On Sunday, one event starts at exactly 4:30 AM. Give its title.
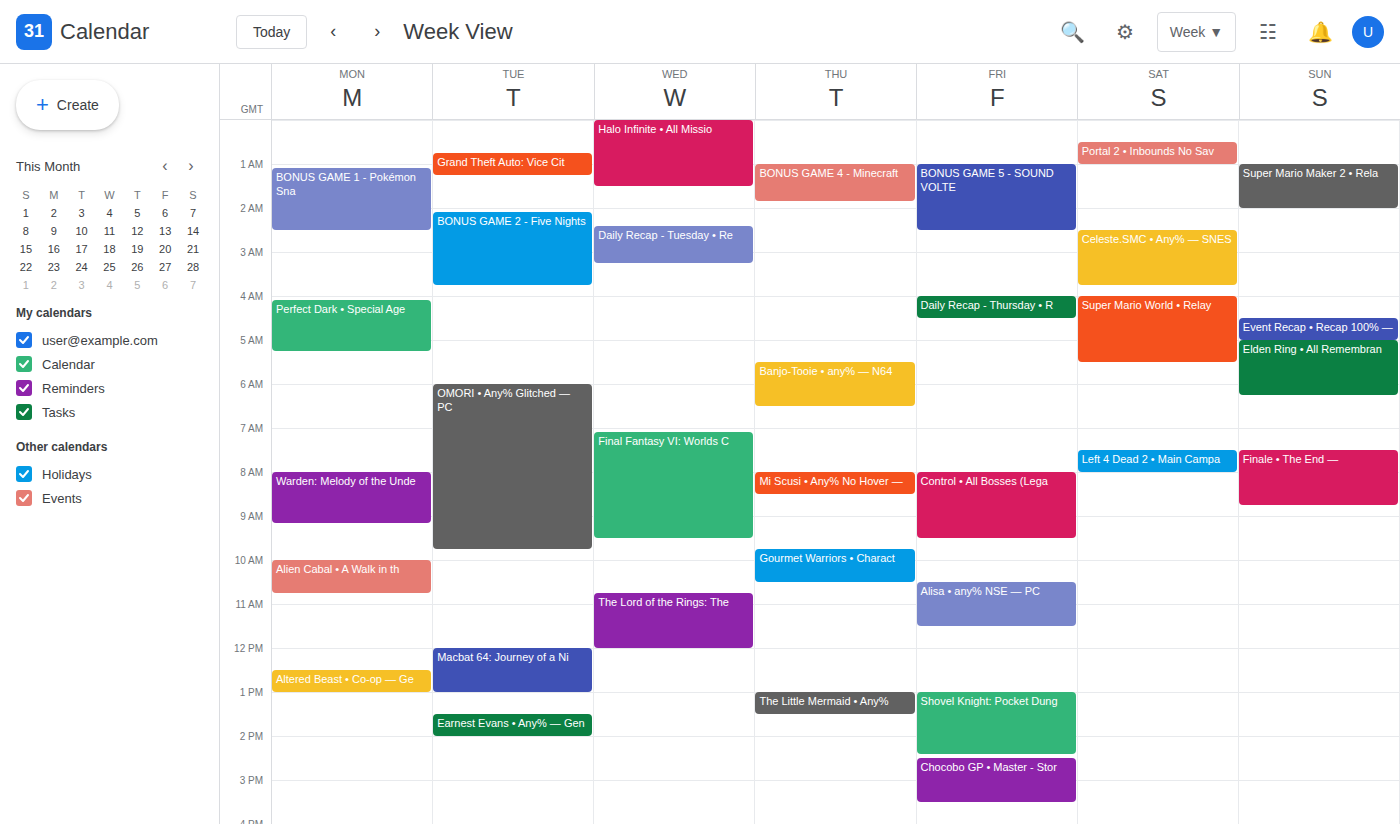
"Event Recap • Recap 100% —"